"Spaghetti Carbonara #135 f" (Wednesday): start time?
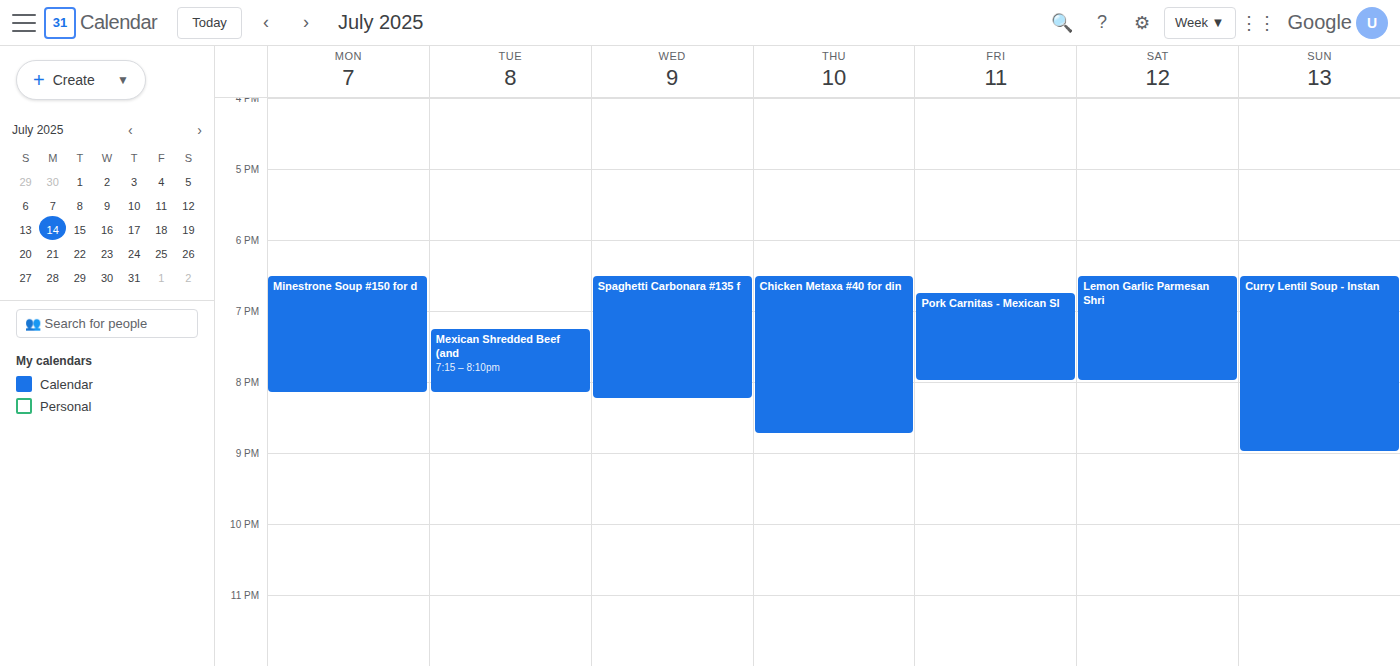
18:30